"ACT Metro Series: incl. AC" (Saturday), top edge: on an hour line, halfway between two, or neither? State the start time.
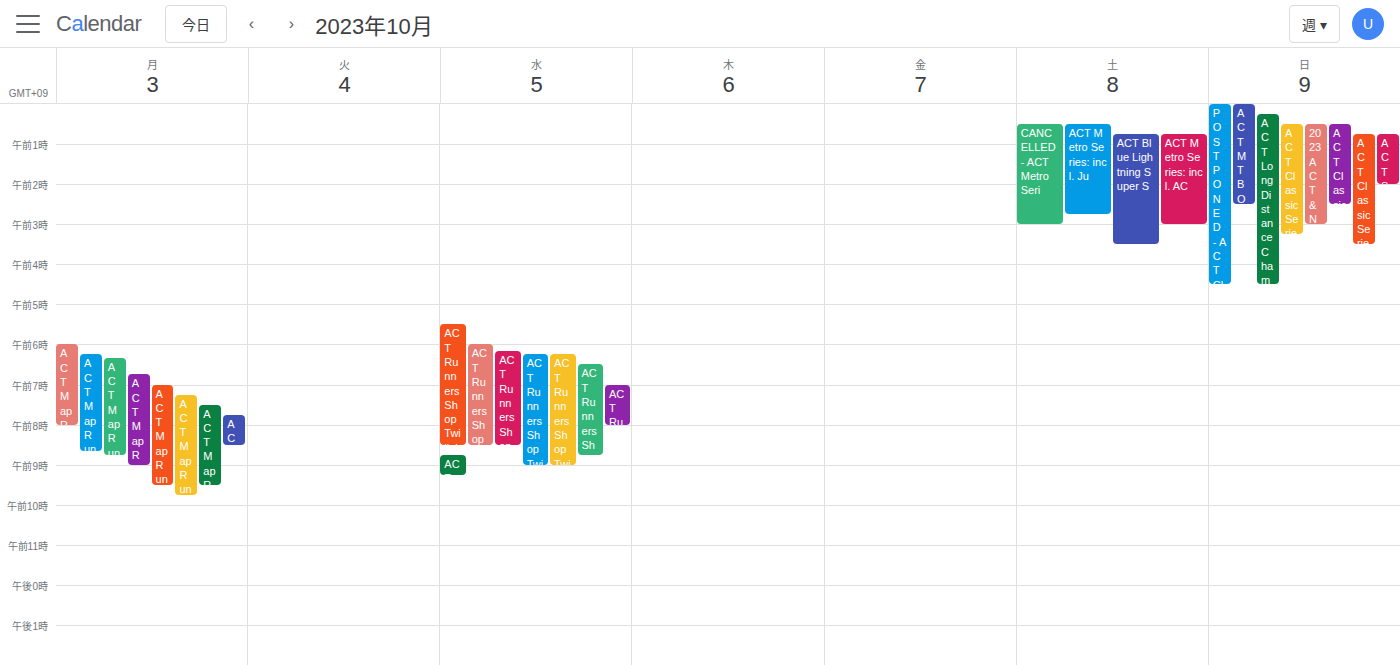
12:45 AM -- neither: three quarters of the way from the 12 AM line to the 1 AM line.